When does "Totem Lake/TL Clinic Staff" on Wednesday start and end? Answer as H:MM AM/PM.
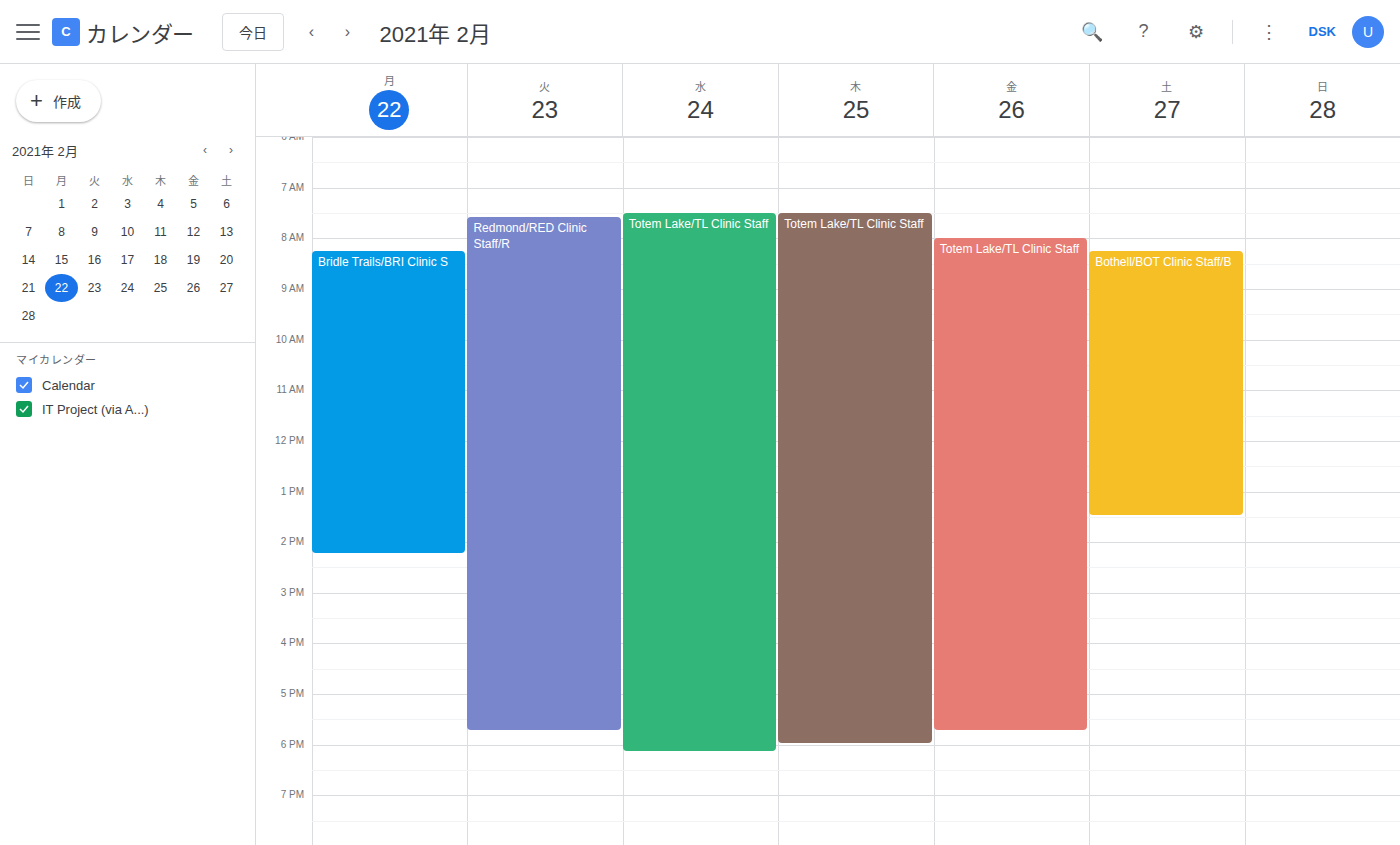
7:30 AM to 6:10 PM